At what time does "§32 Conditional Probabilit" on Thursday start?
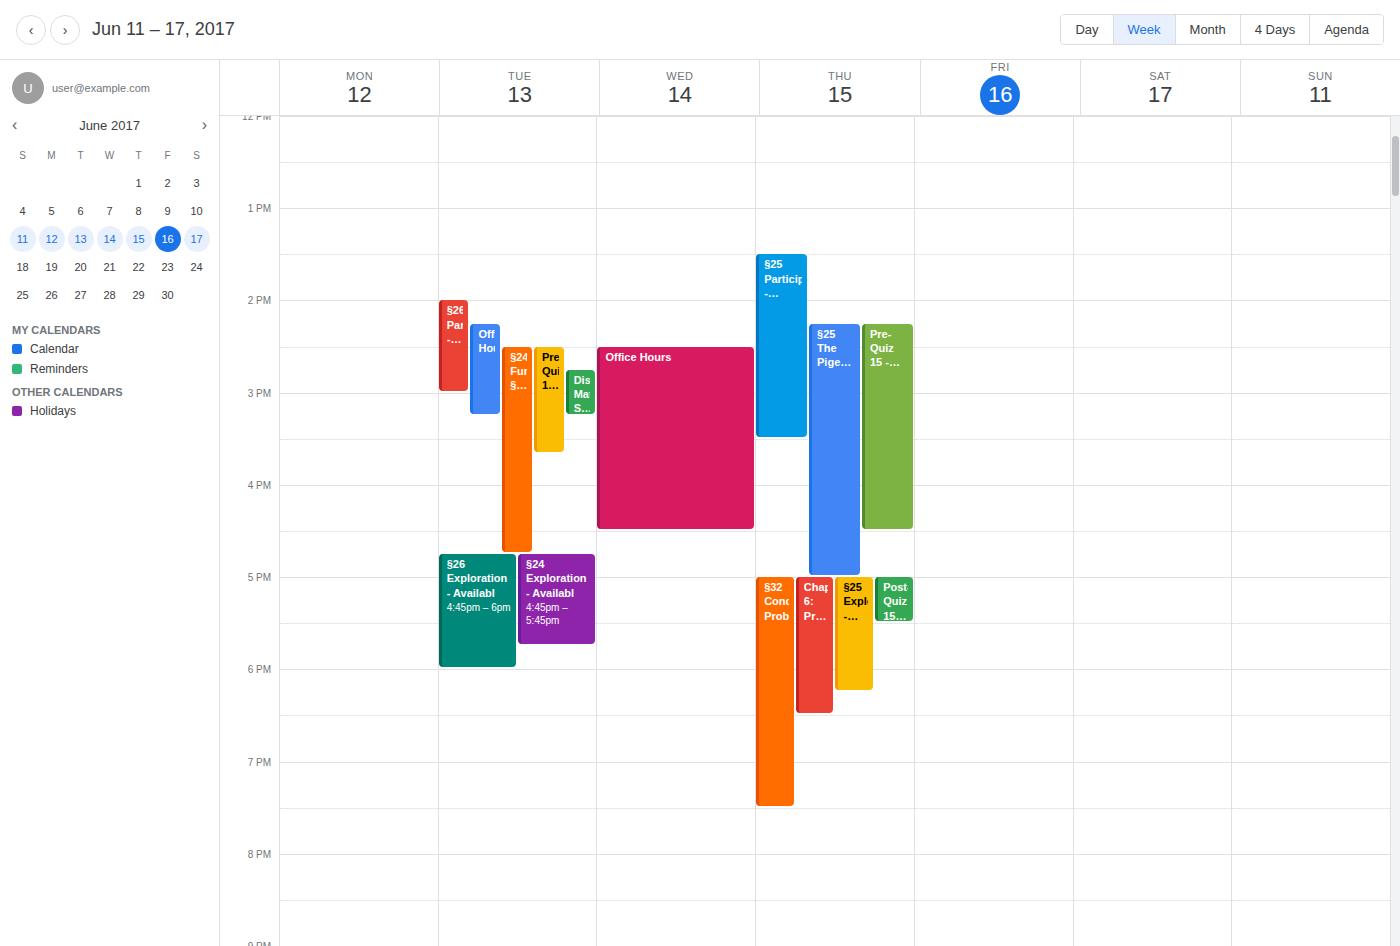
17:00